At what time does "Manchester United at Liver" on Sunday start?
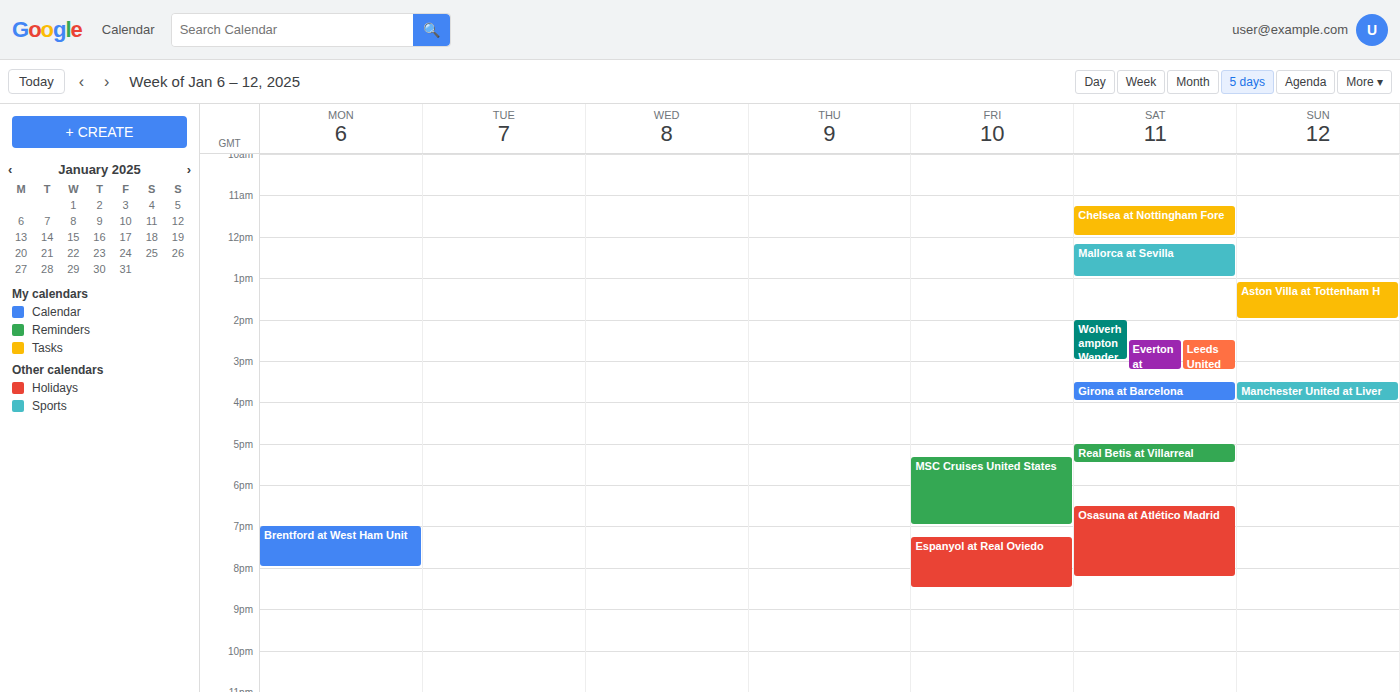
3:30 PM